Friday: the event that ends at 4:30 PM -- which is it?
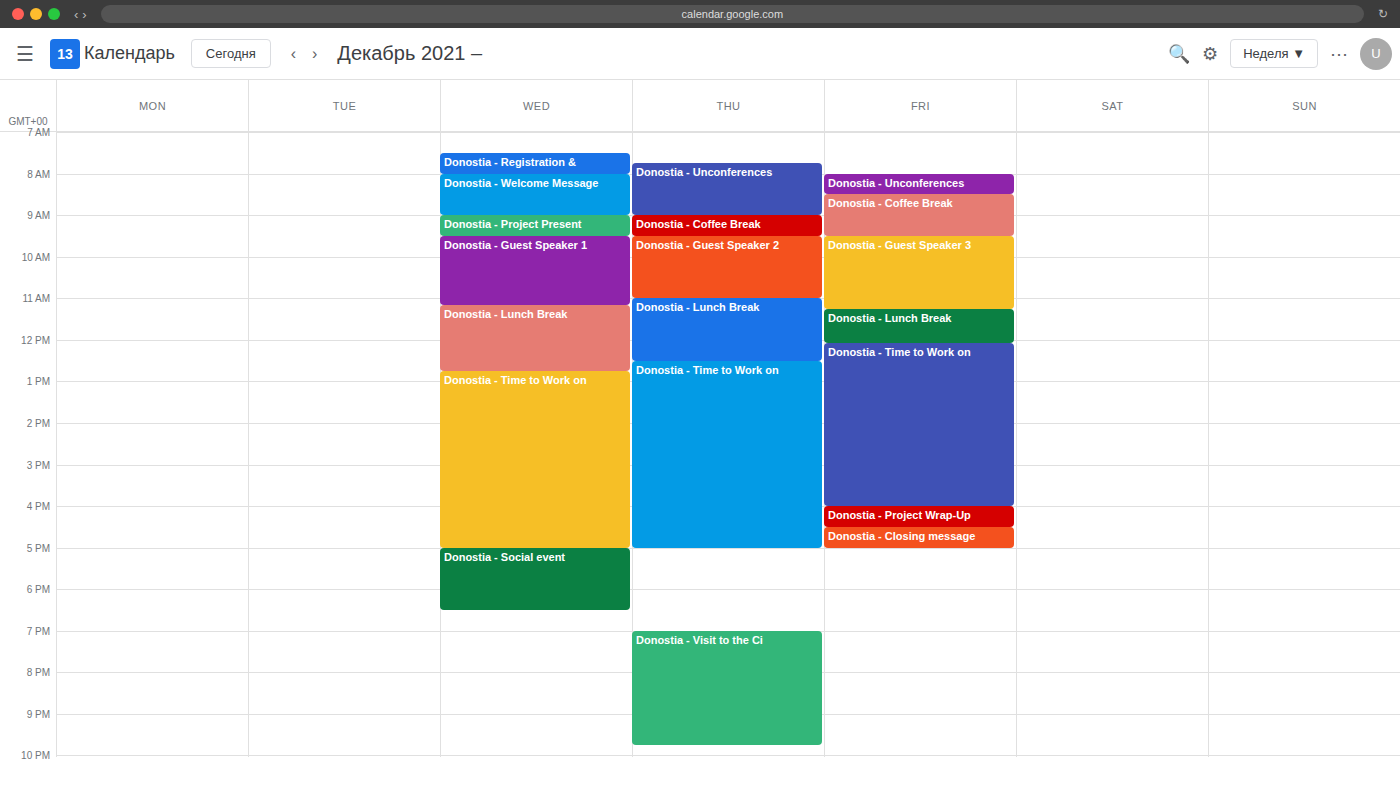
"Donostia - Project Wrap-Up"